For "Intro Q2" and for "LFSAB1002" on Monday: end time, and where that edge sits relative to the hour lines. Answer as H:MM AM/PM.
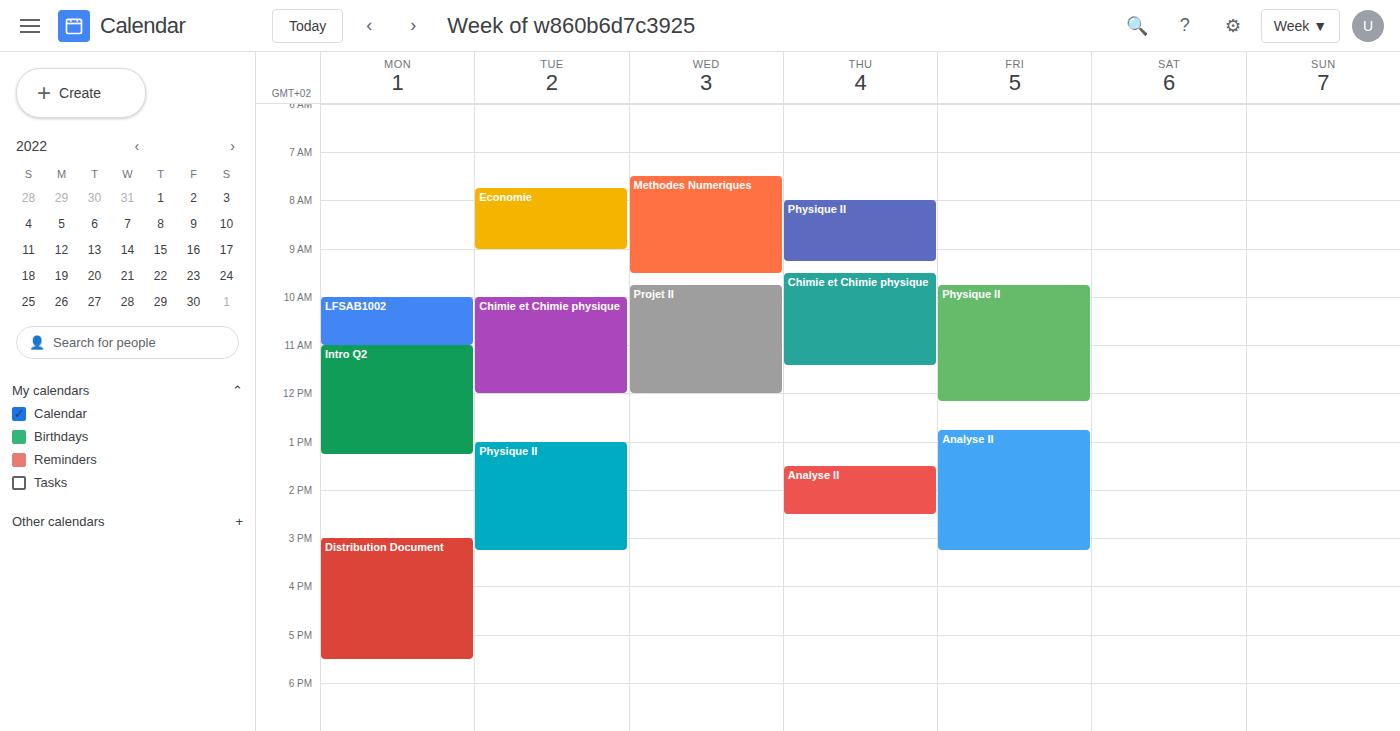
"Intro Q2": 1:15 PM, neither: a quarter of the way from the 1 PM line to the 2 PM line. "LFSAB1002": 11:00 AM, exactly on the 11 AM line.